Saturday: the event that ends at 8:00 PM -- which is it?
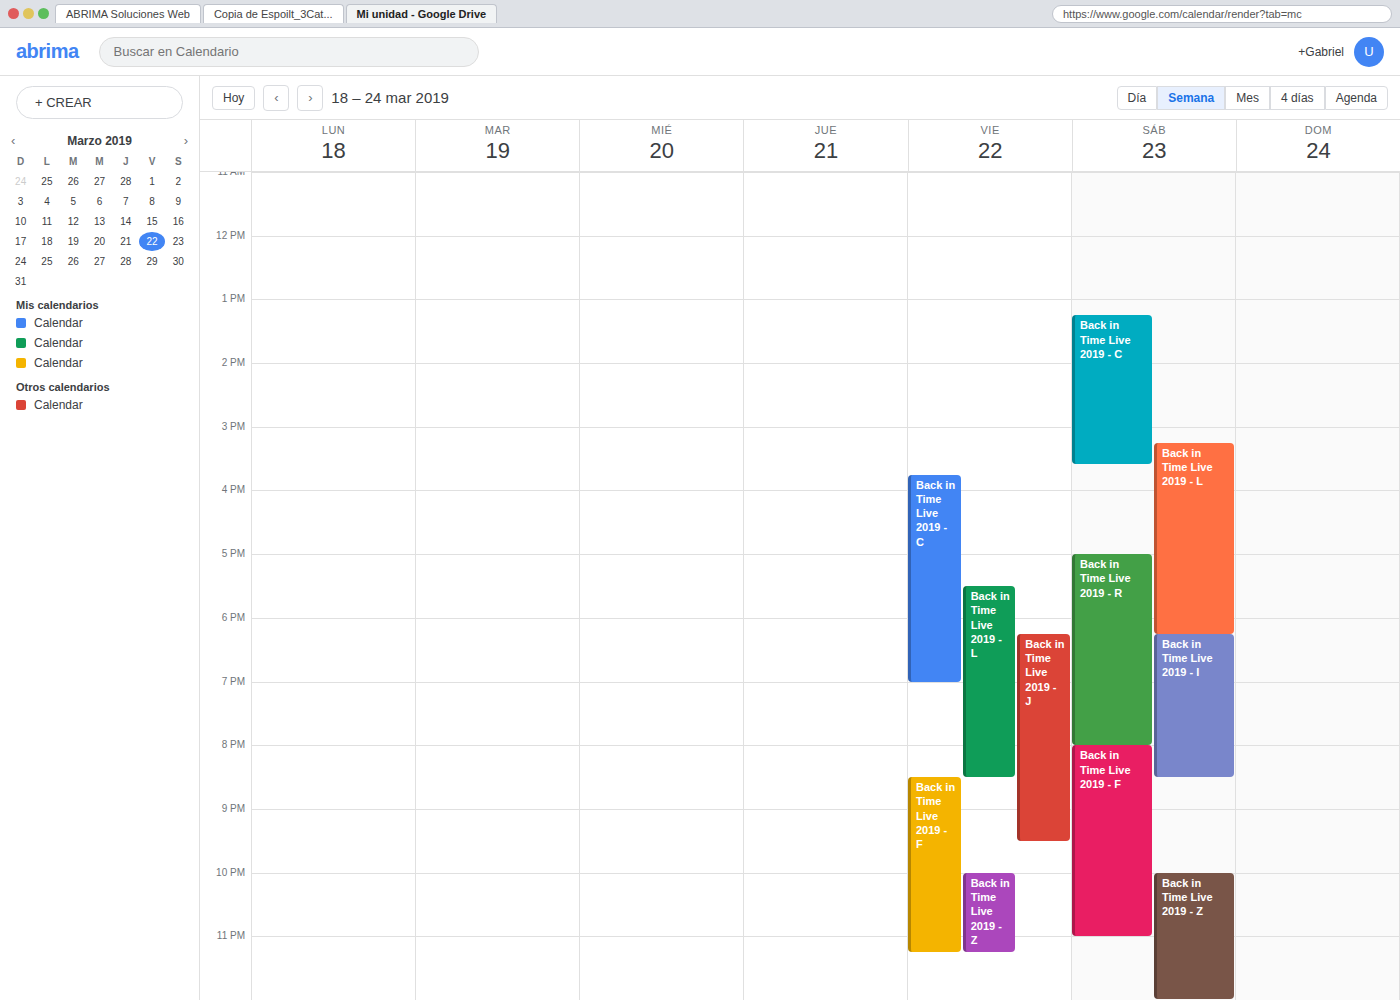
"Back in Time Live 2019 - R"